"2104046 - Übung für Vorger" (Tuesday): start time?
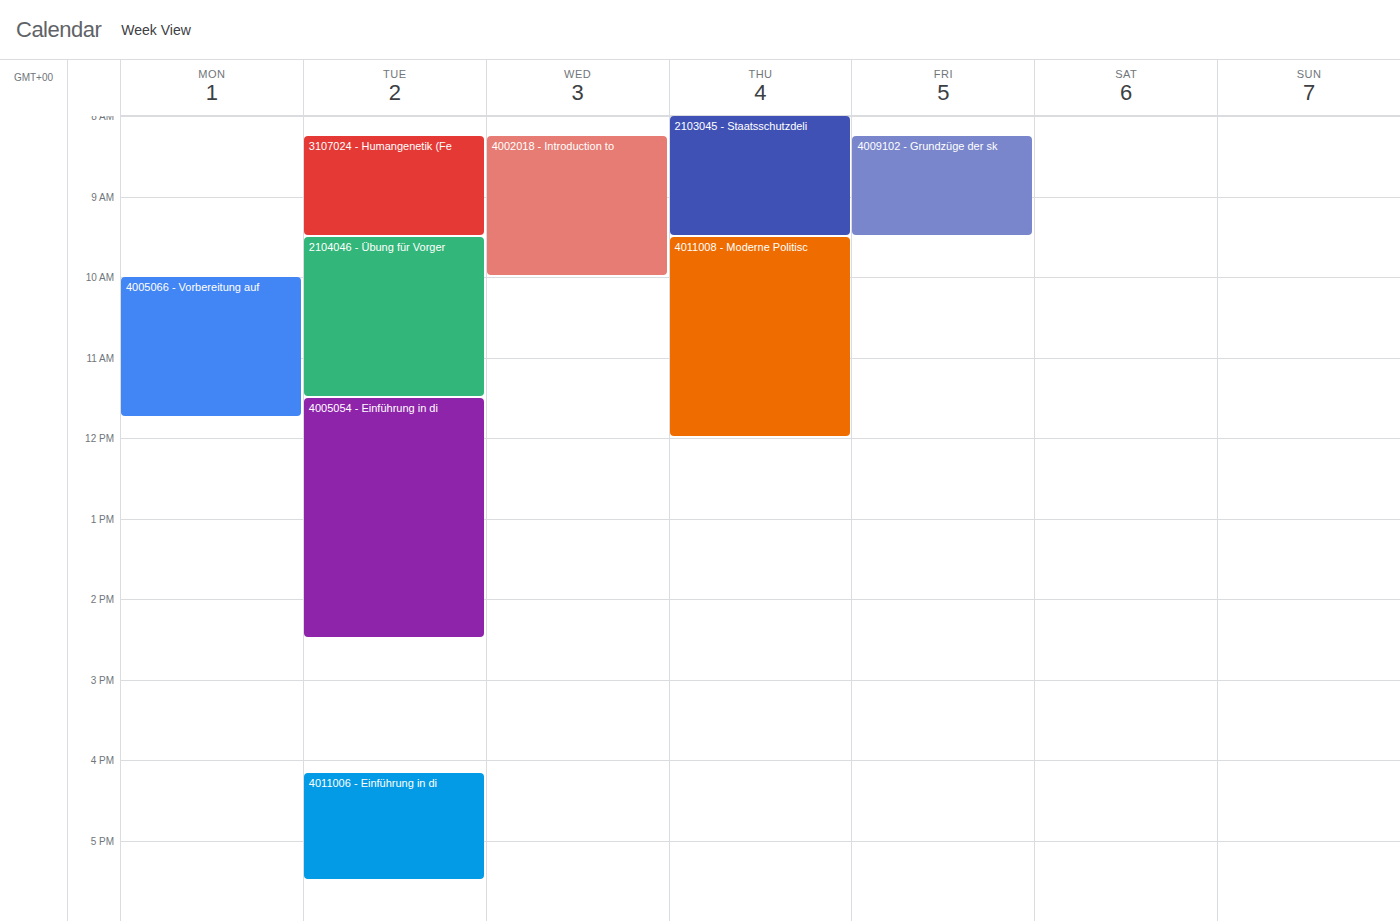
9:30 AM